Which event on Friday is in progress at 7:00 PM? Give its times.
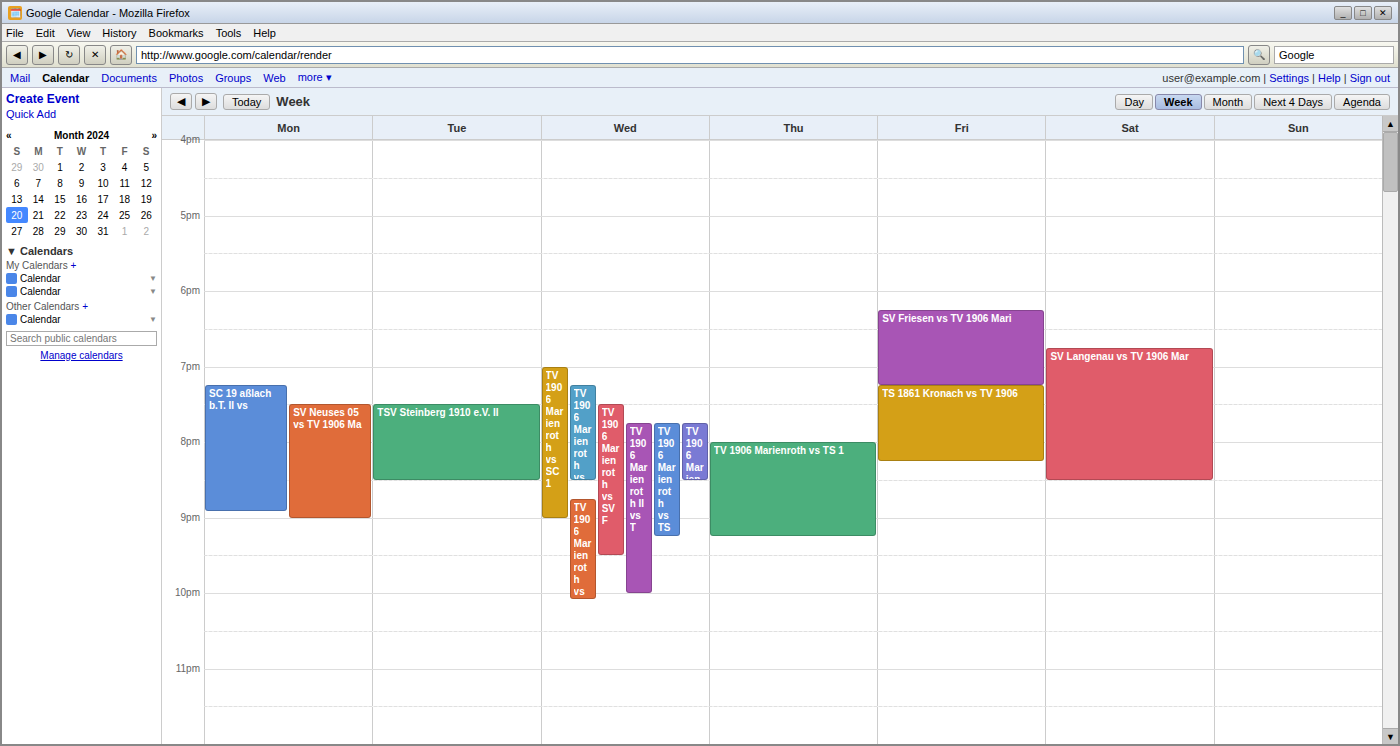
"SV Friesen vs TV 1906 Mari", 6:15 PM to 7:15 PM